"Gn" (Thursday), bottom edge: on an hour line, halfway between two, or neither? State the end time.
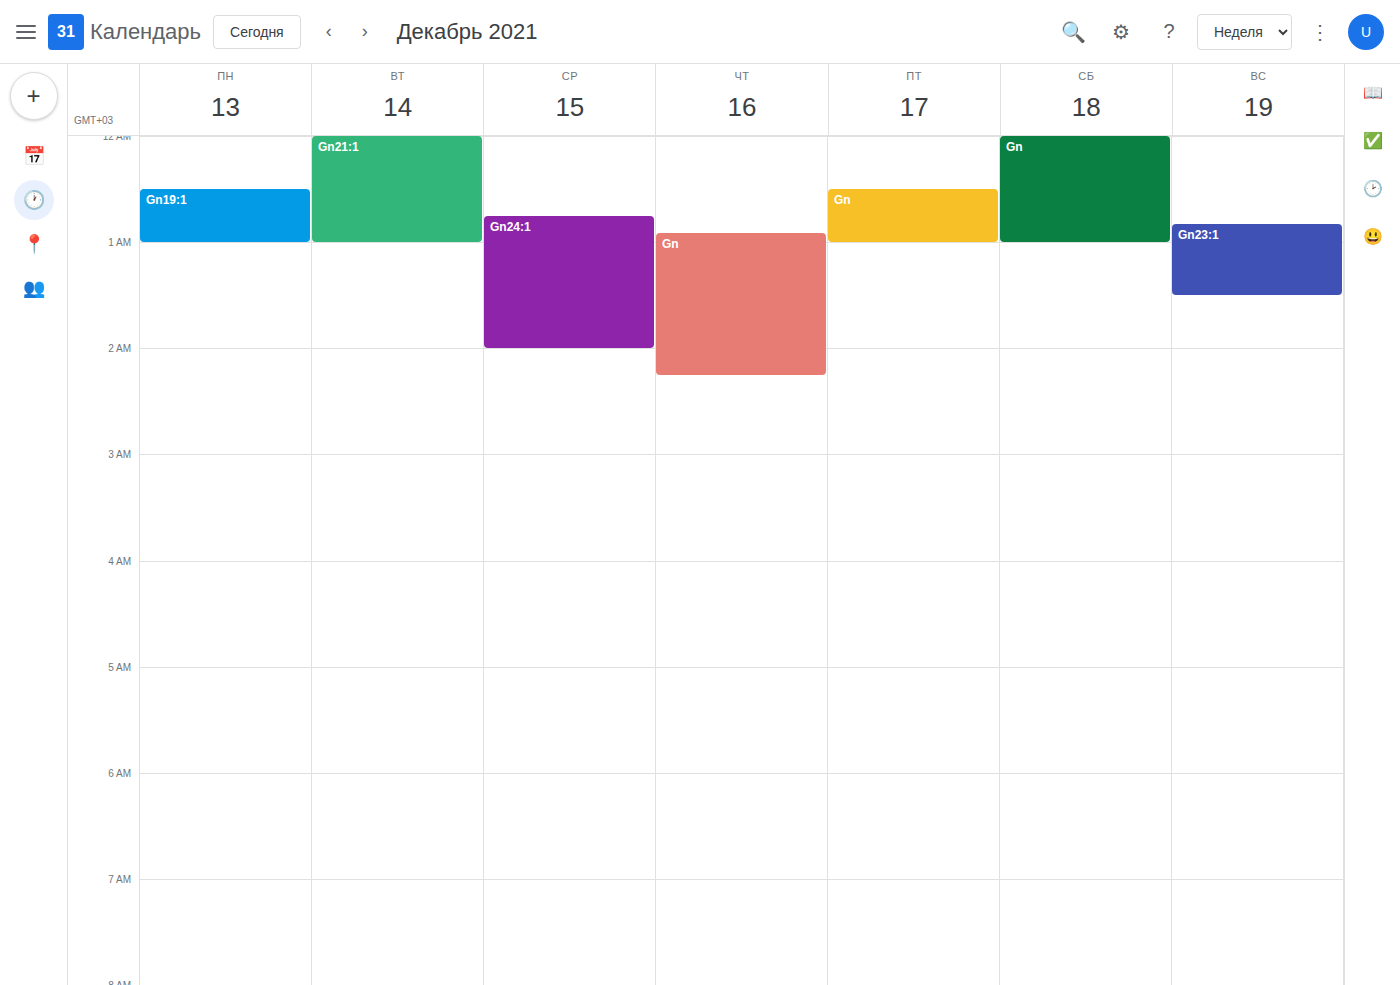
2:15 AM -- neither: a quarter of the way from the 2 AM line to the 3 AM line.